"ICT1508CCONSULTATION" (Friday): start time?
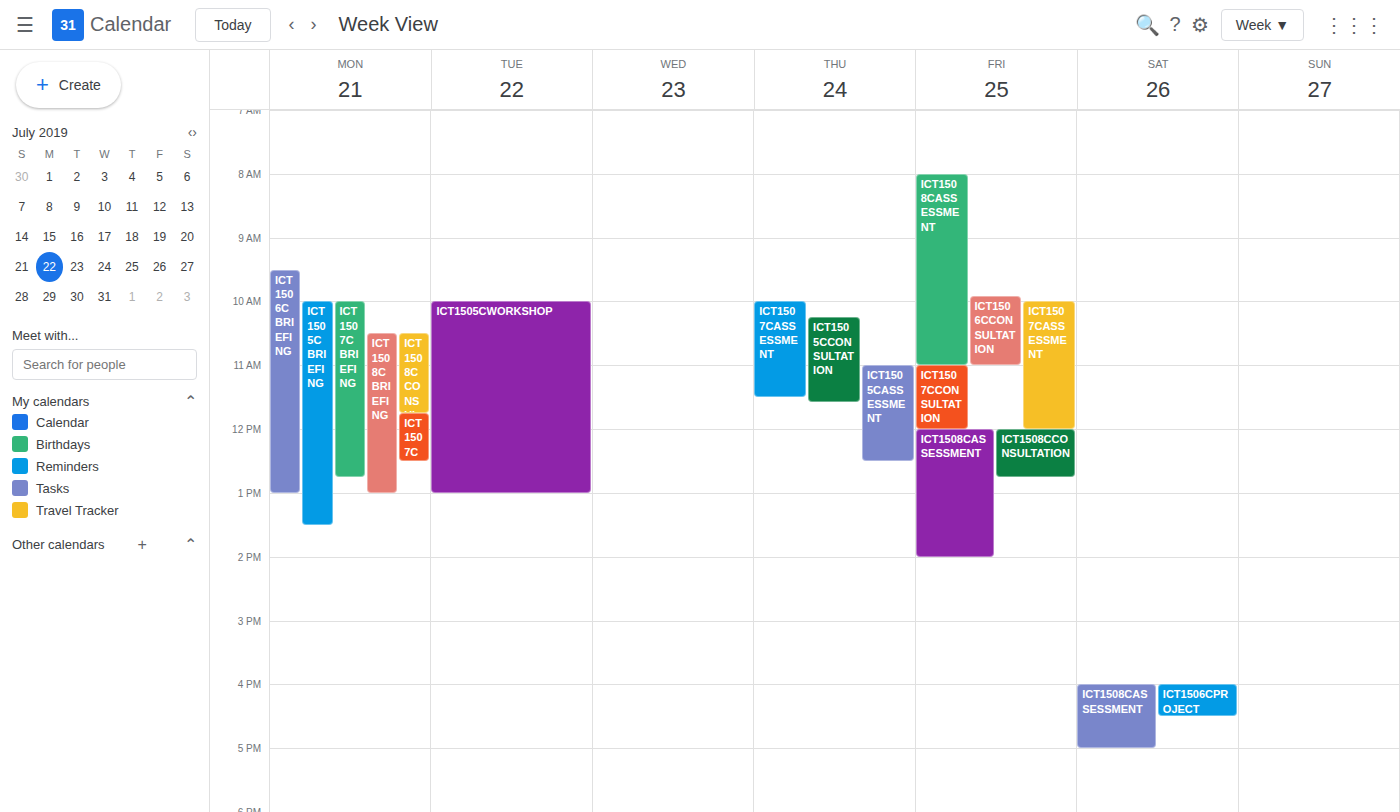
12:00 PM